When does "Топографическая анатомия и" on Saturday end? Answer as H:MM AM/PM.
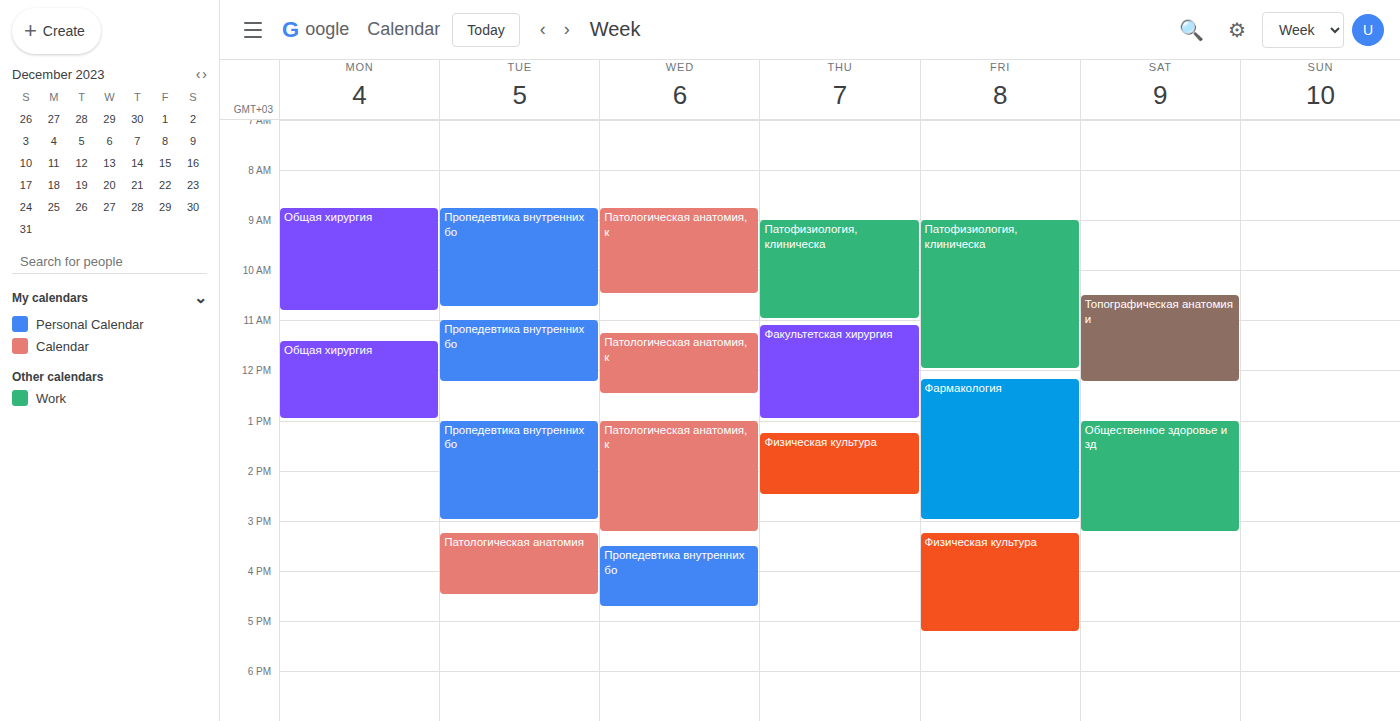
12:15 PM